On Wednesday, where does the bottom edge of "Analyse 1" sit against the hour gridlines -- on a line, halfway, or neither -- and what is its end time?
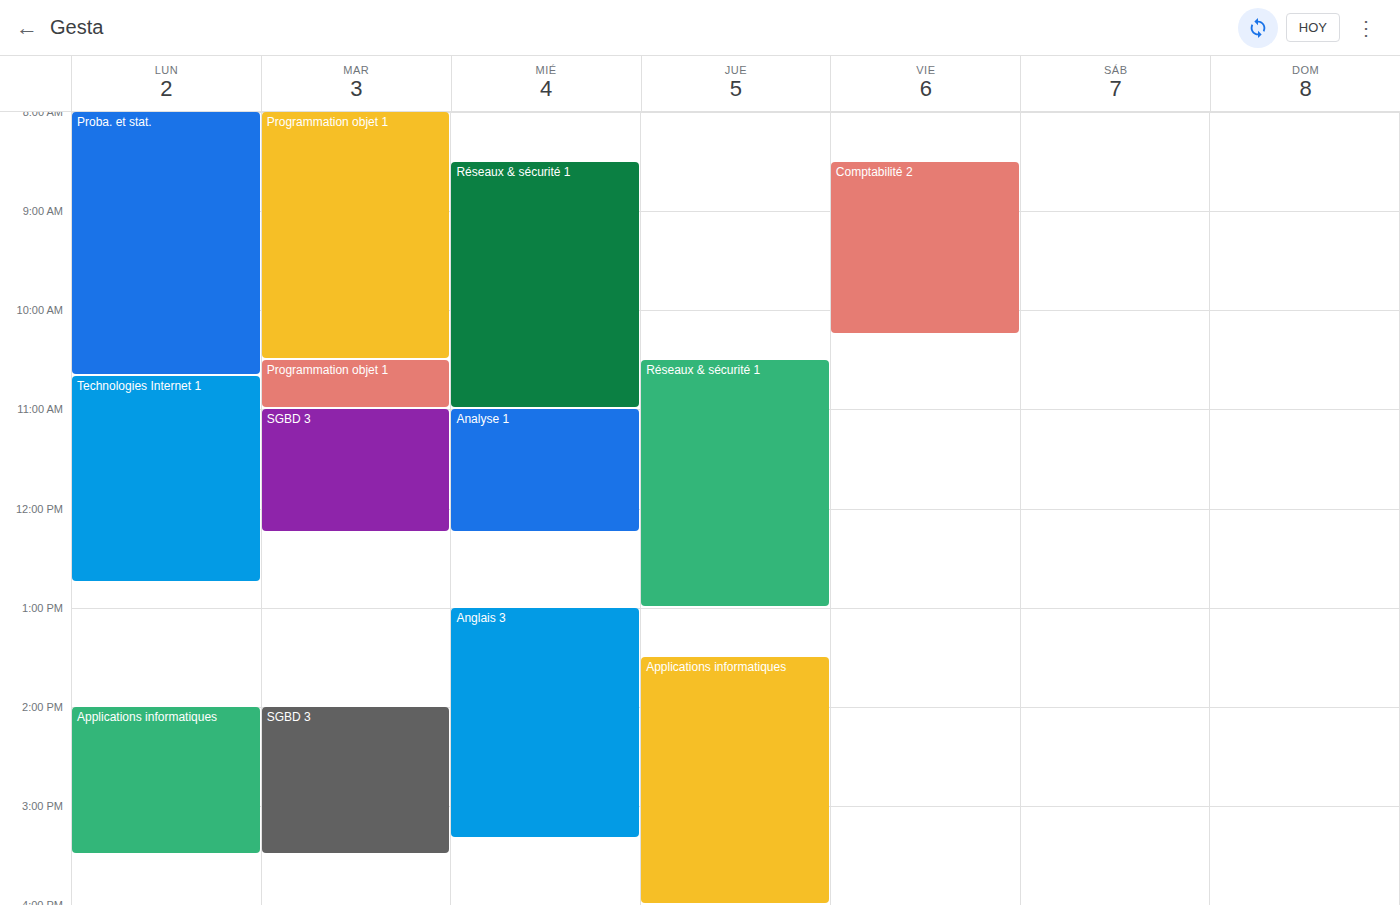
12:15 PM -- neither: a quarter of the way from the 12 PM line to the 1 PM line.